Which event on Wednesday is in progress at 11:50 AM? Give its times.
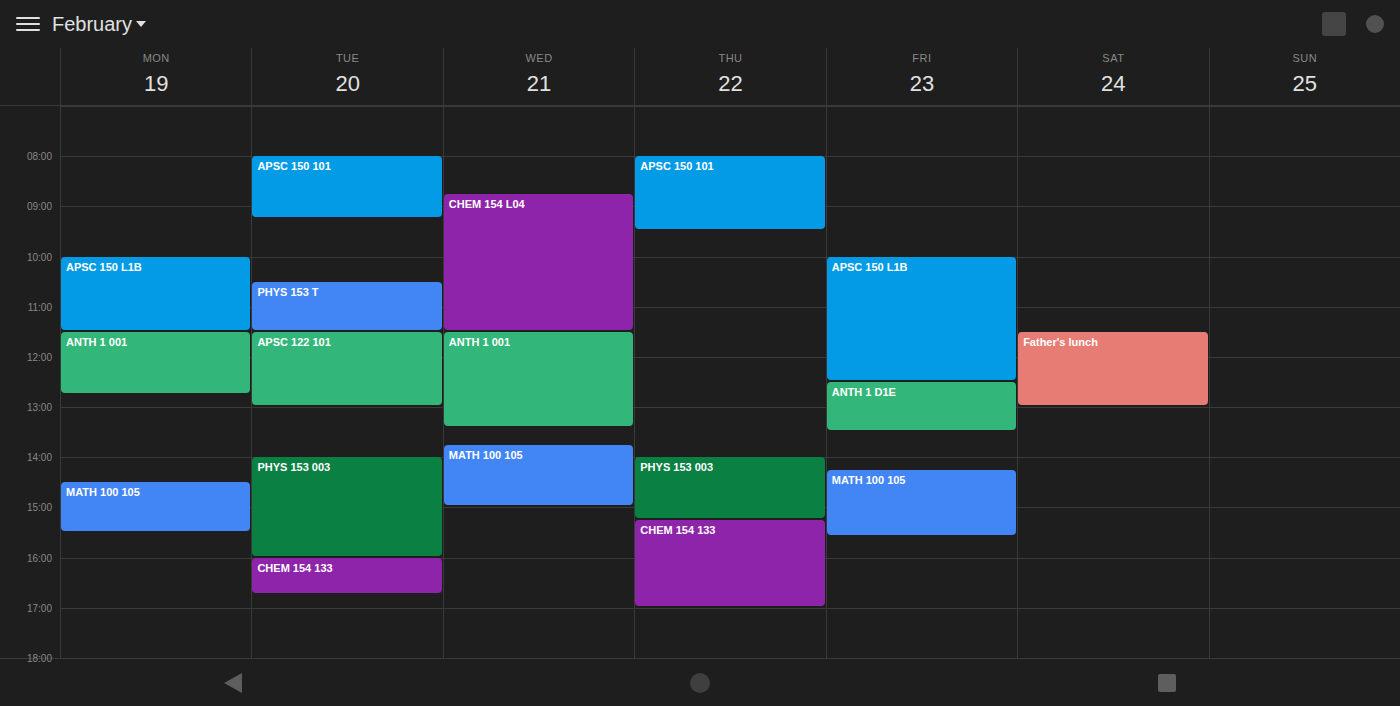
"ANTH 1 001", 11:30 AM to 1:25 PM